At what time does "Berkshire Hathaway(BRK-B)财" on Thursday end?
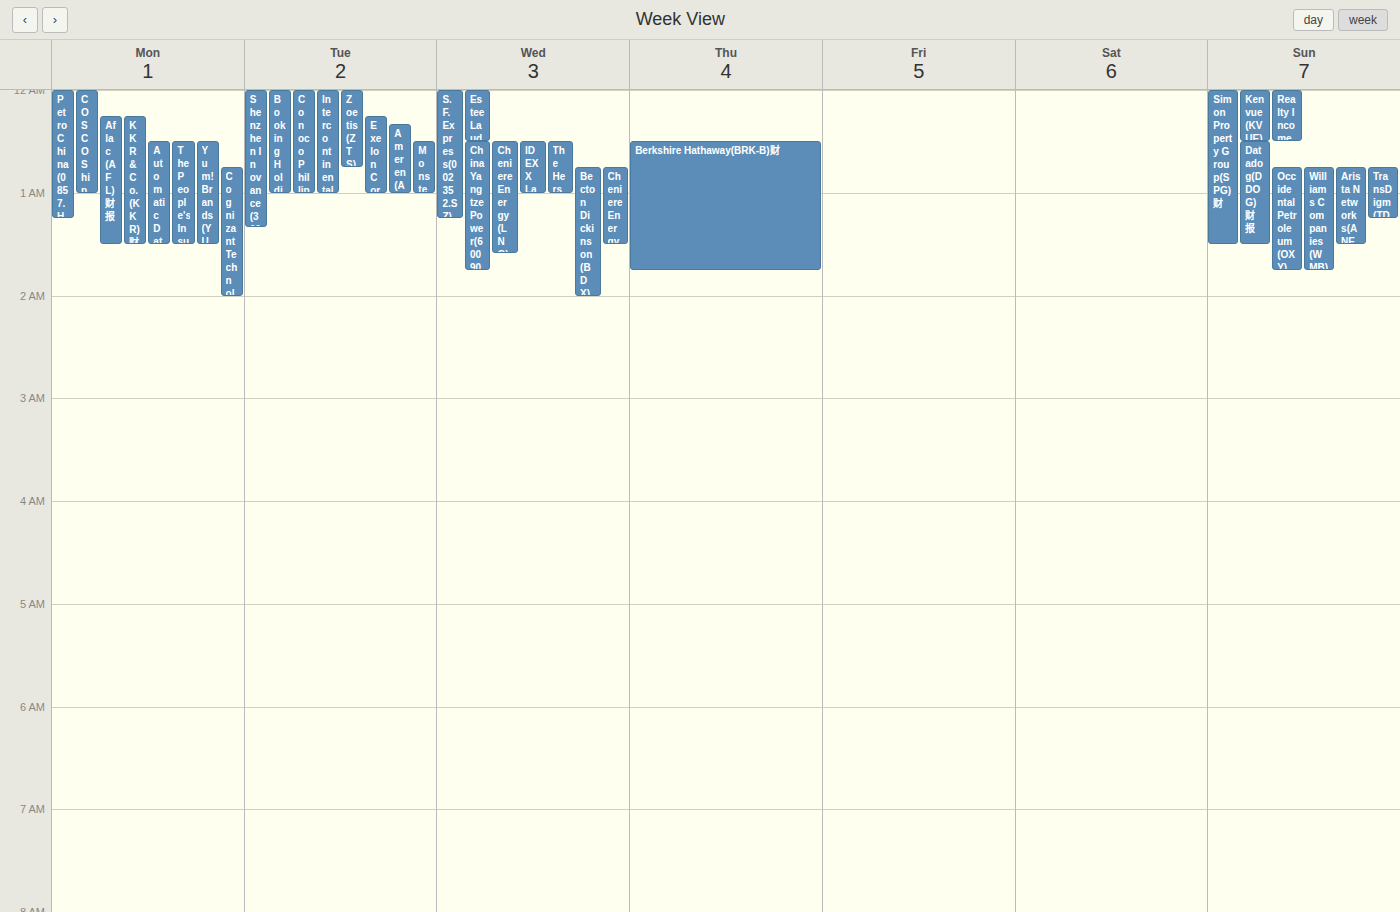
1:45 AM